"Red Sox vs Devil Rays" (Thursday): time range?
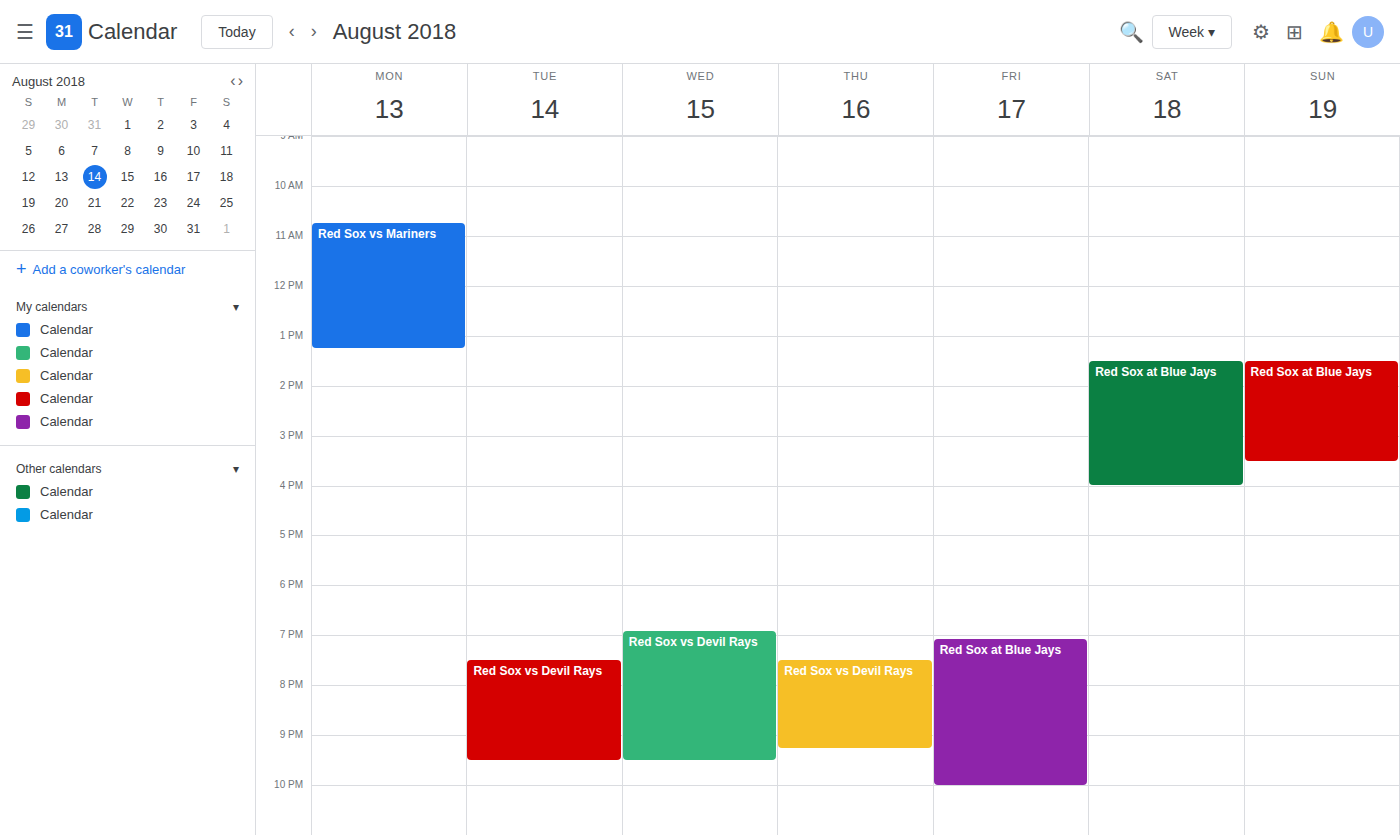
7:30 PM to 9:15 PM